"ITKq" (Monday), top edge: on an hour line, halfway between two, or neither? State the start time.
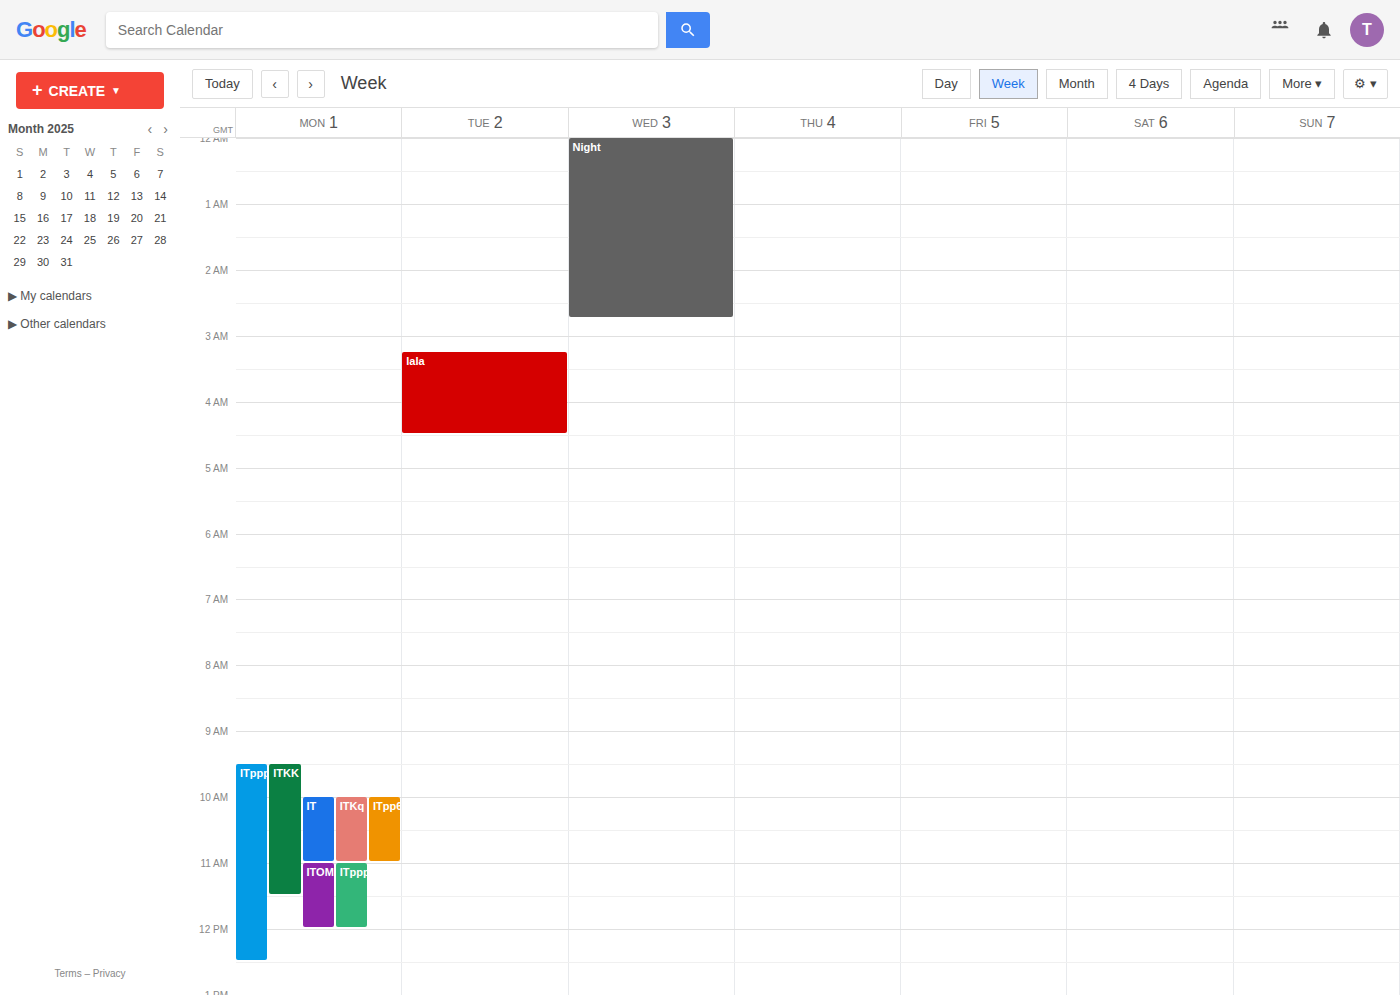
10:00 AM -- exactly on the 10 AM line.